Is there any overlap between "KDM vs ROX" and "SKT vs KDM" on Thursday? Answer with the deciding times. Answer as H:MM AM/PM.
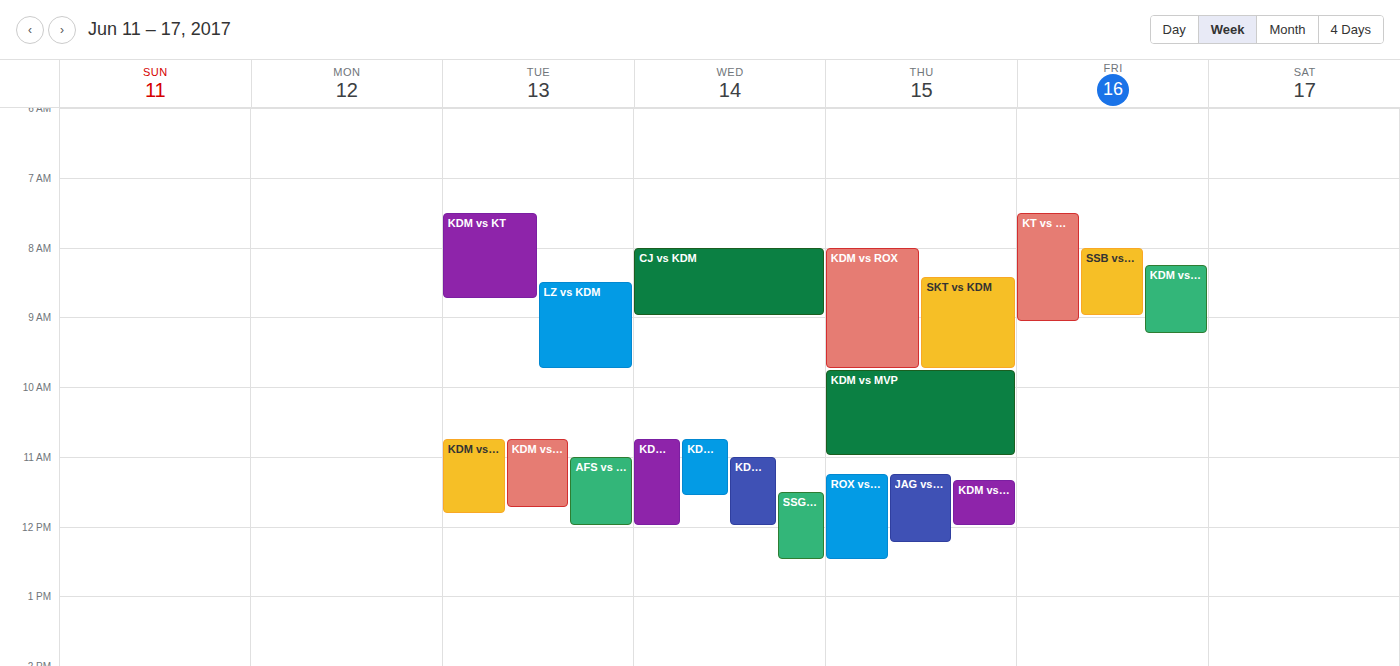
"SKT vs KDM" starts at 8:25 AM, before "KDM vs ROX" ends at 9:45 AM -- they overlap.